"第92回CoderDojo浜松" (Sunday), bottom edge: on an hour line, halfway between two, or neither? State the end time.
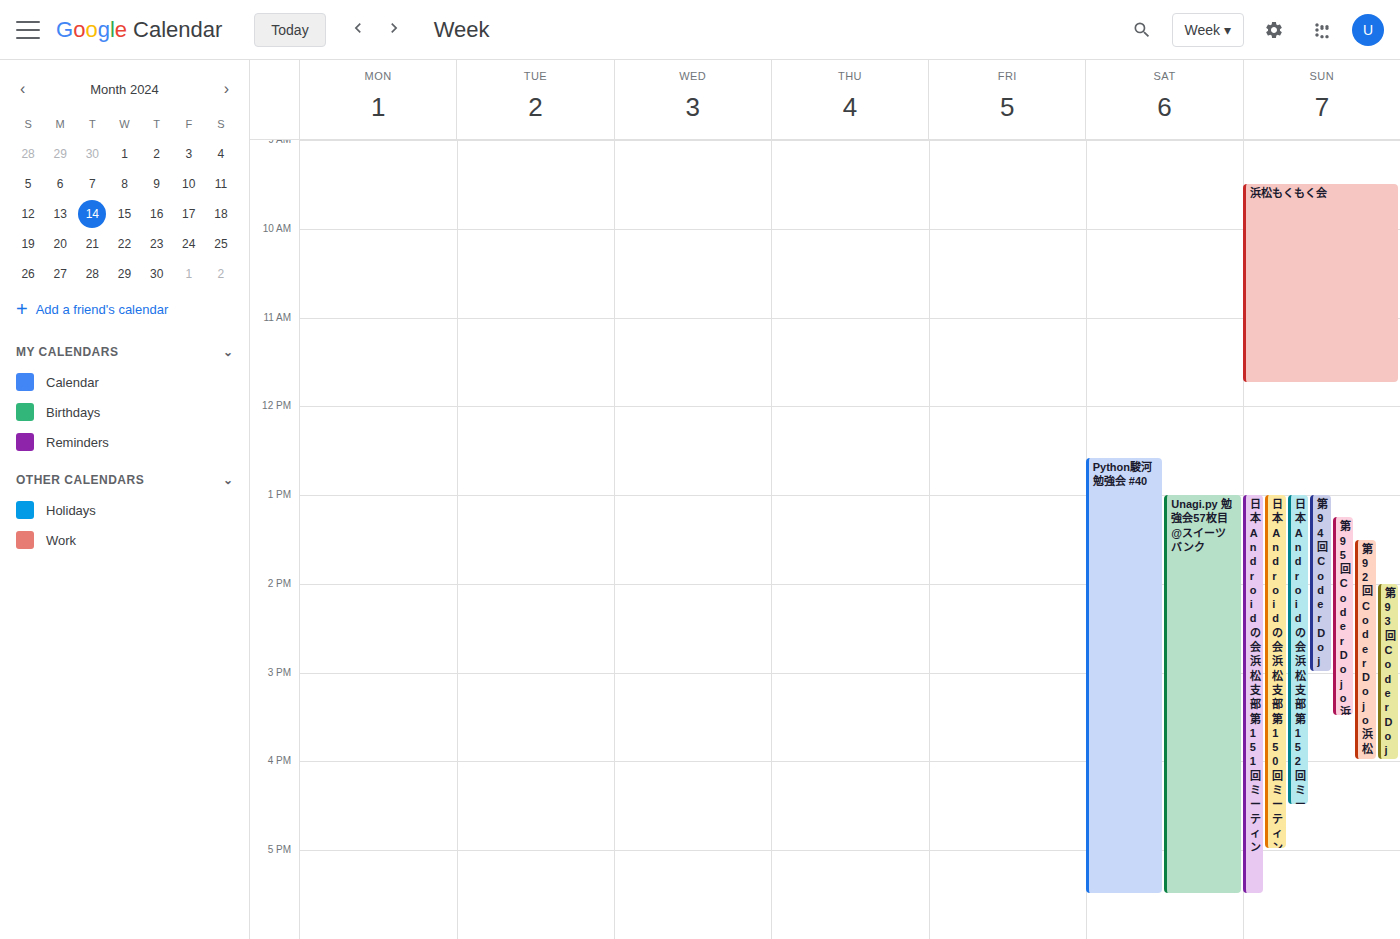
16:00 -- exactly on the 16:00 line.